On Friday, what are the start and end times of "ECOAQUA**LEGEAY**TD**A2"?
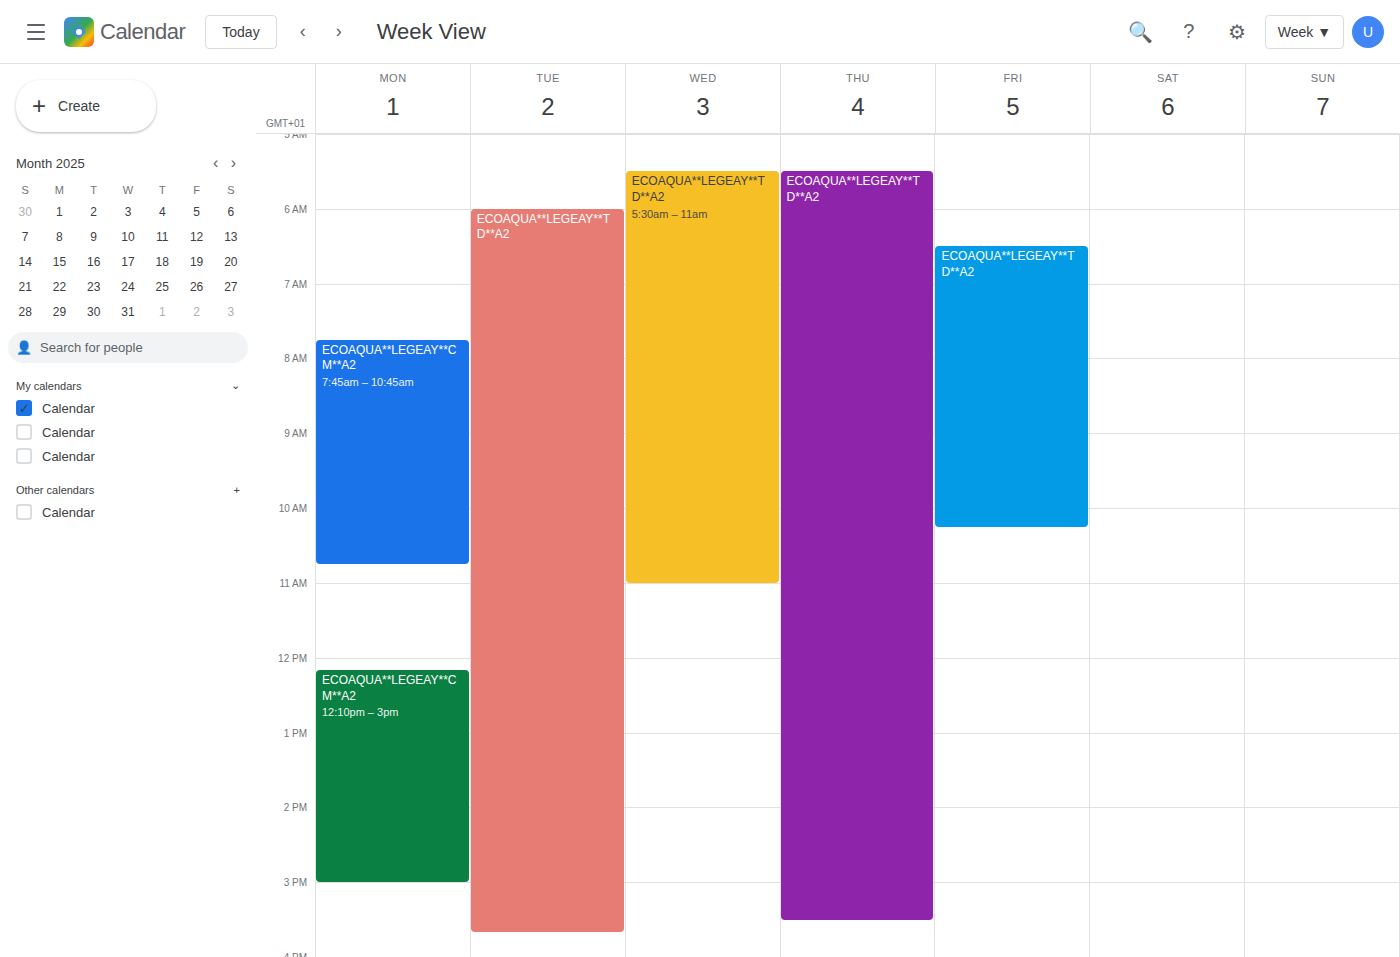
6:30 AM to 10:15 AM